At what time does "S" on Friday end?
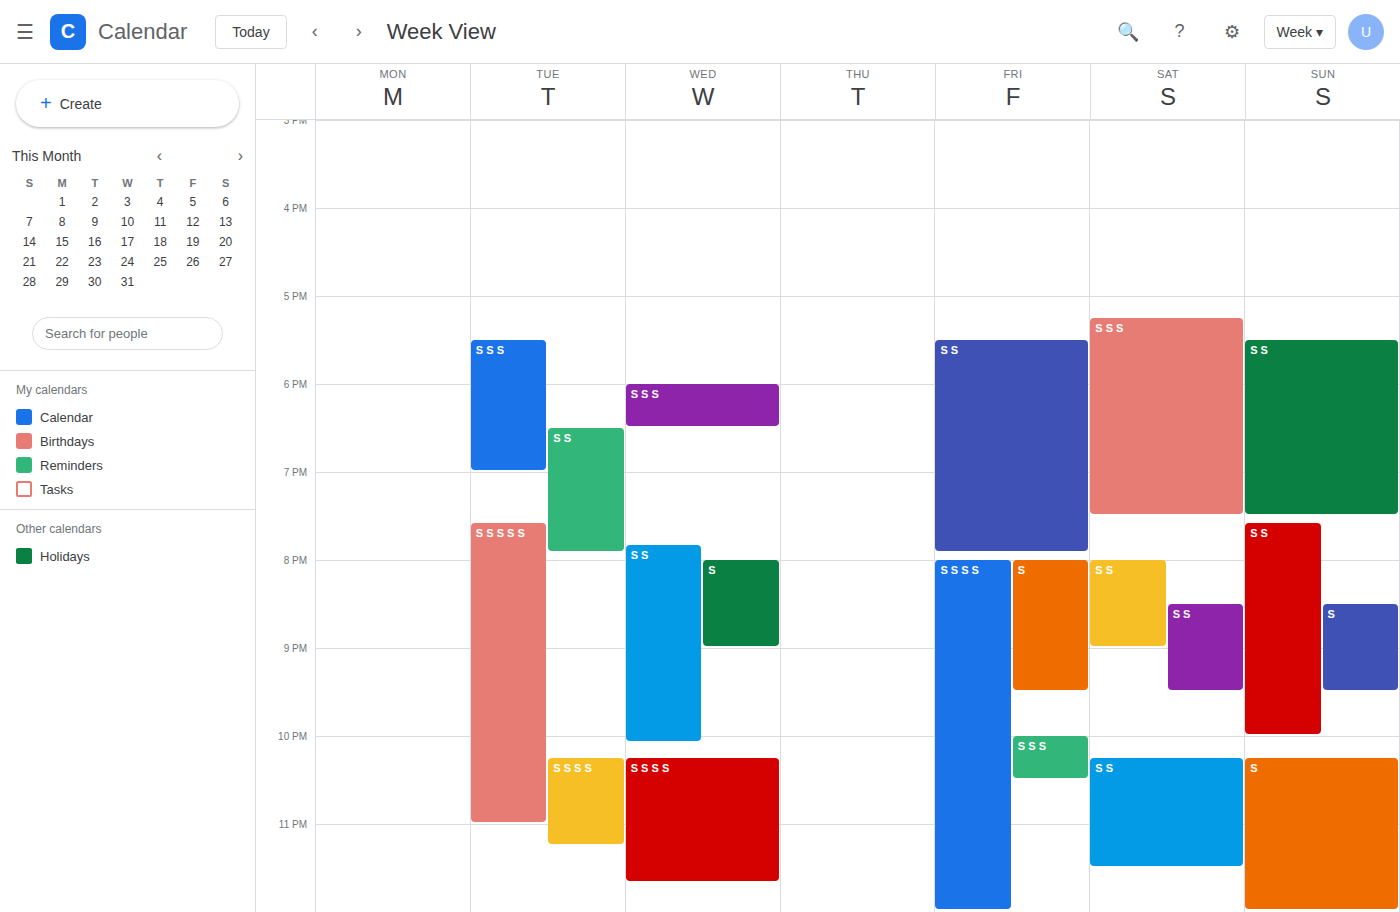
9:30 PM